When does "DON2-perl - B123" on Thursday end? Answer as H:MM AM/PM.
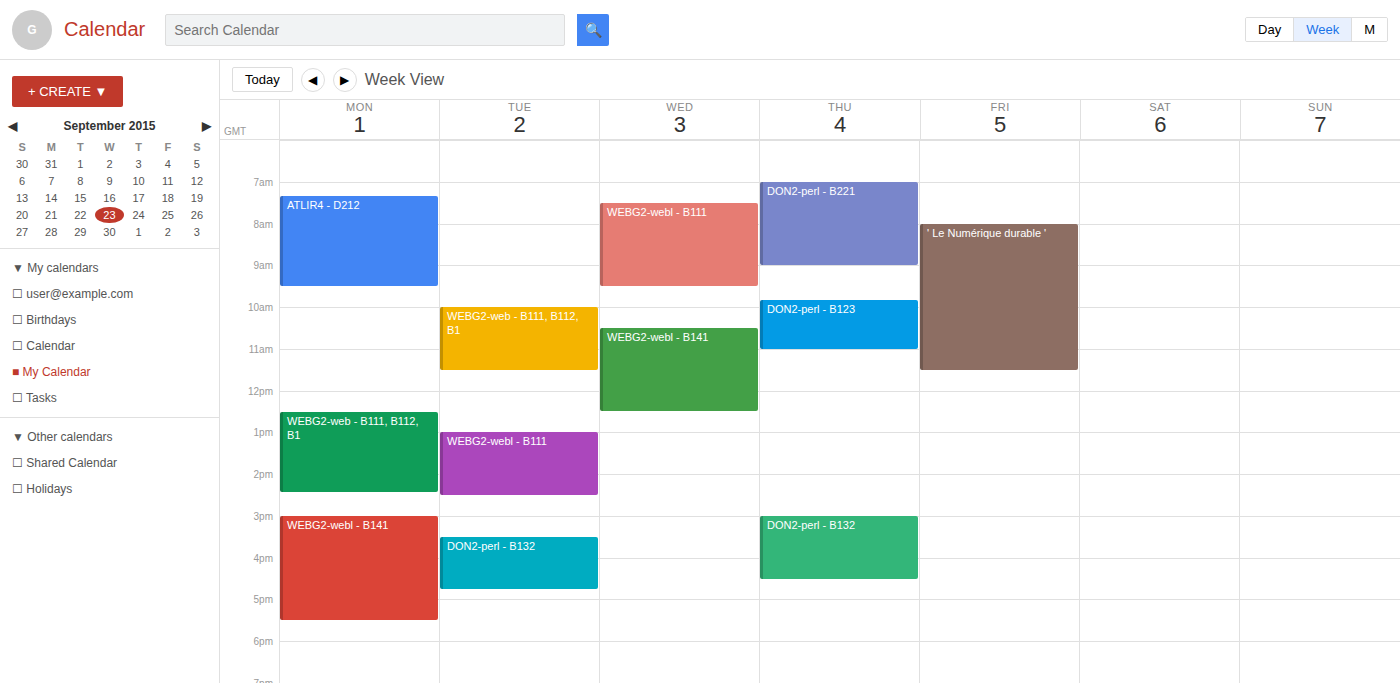
11:00 AM